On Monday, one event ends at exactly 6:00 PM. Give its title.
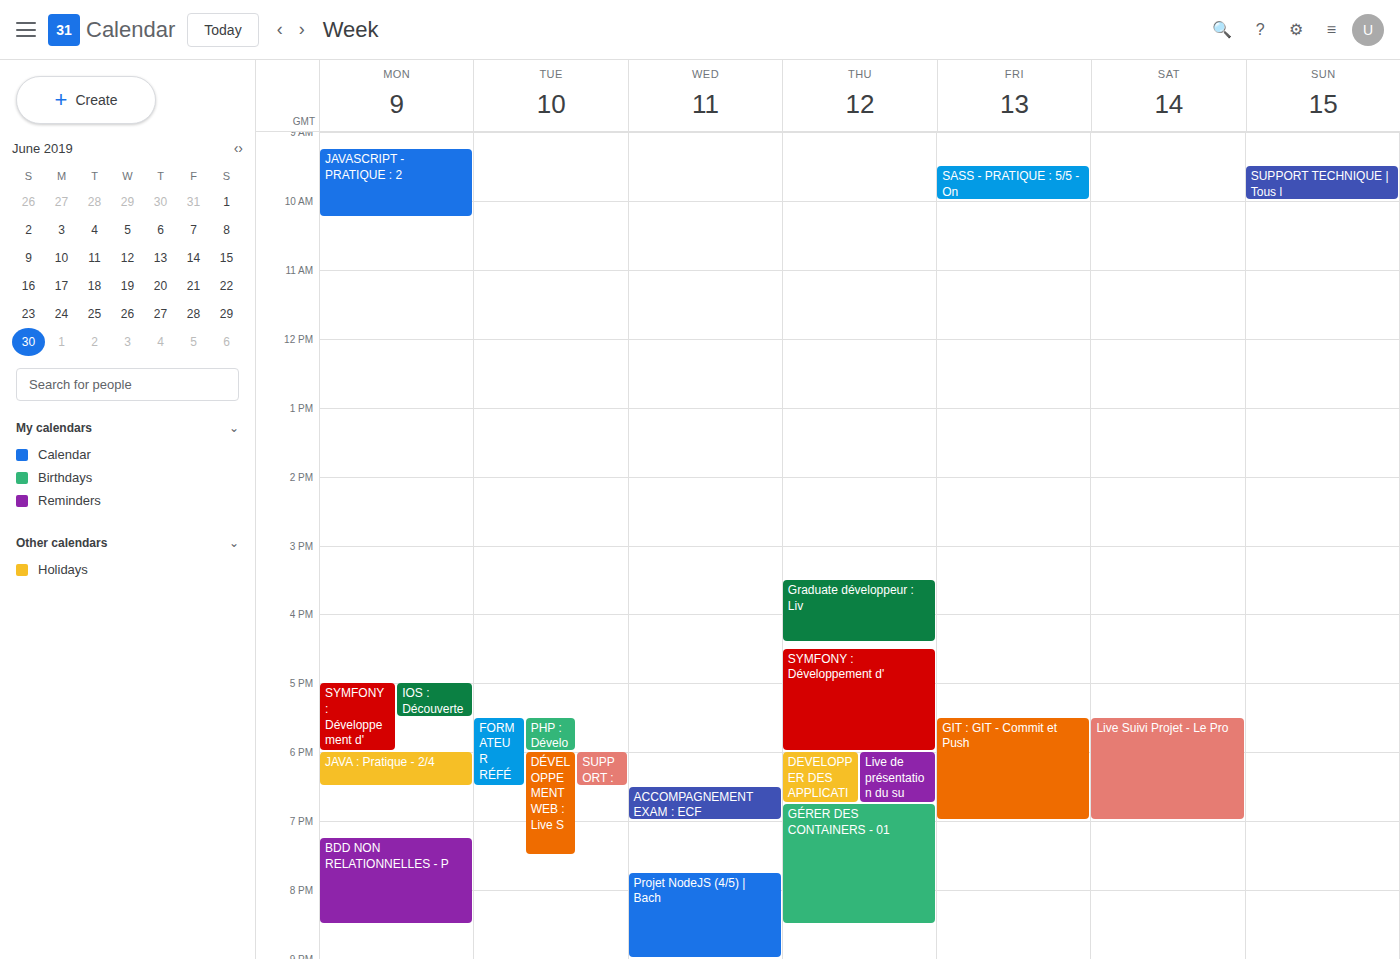
"SYMFONY : Développement d'"